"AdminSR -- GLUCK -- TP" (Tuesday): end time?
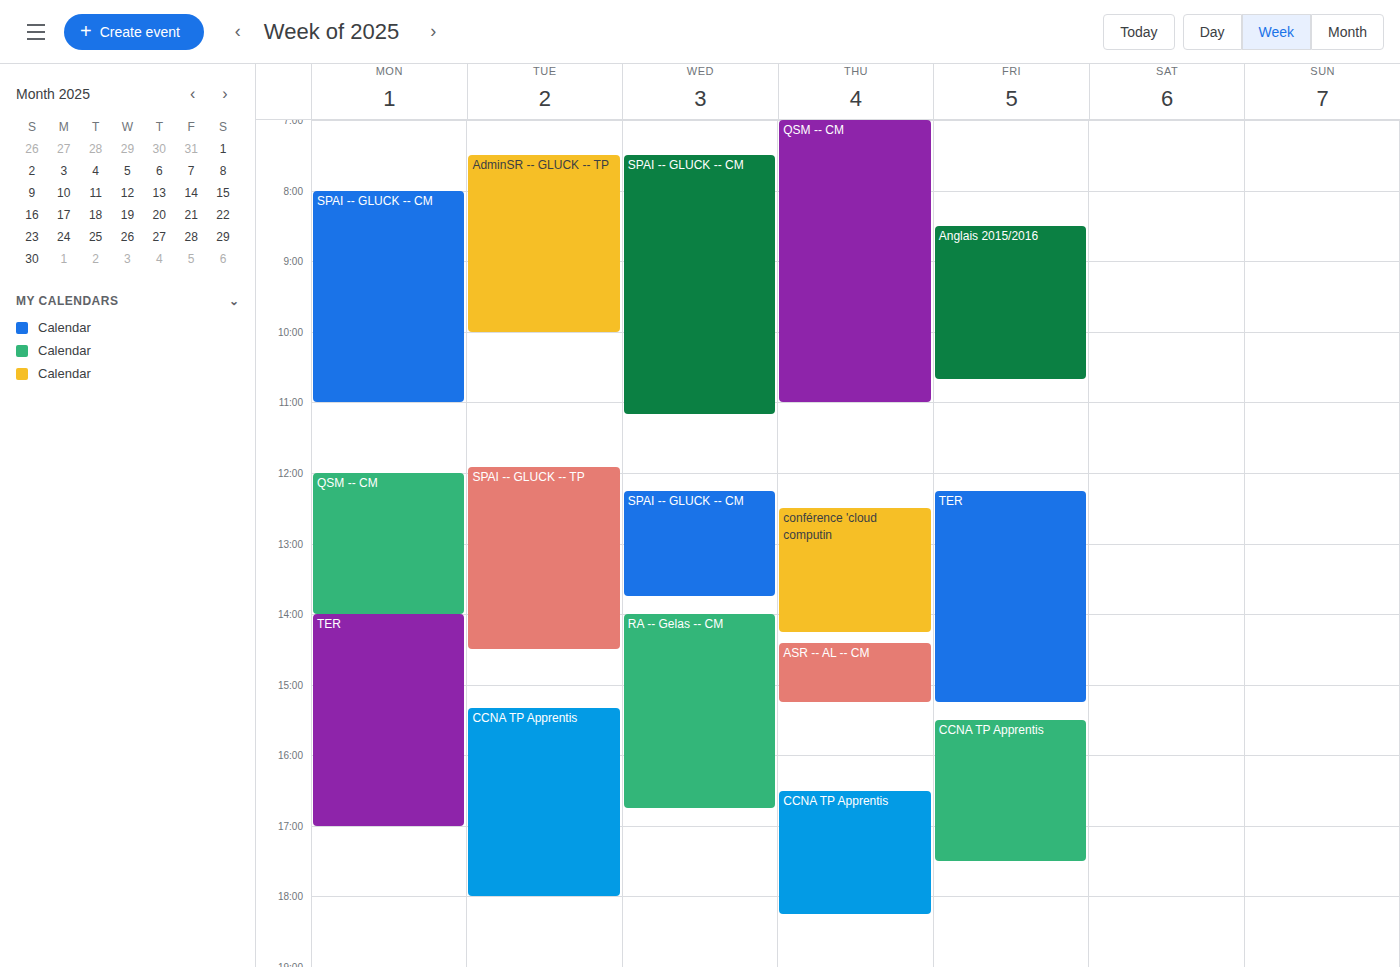
10:00 AM